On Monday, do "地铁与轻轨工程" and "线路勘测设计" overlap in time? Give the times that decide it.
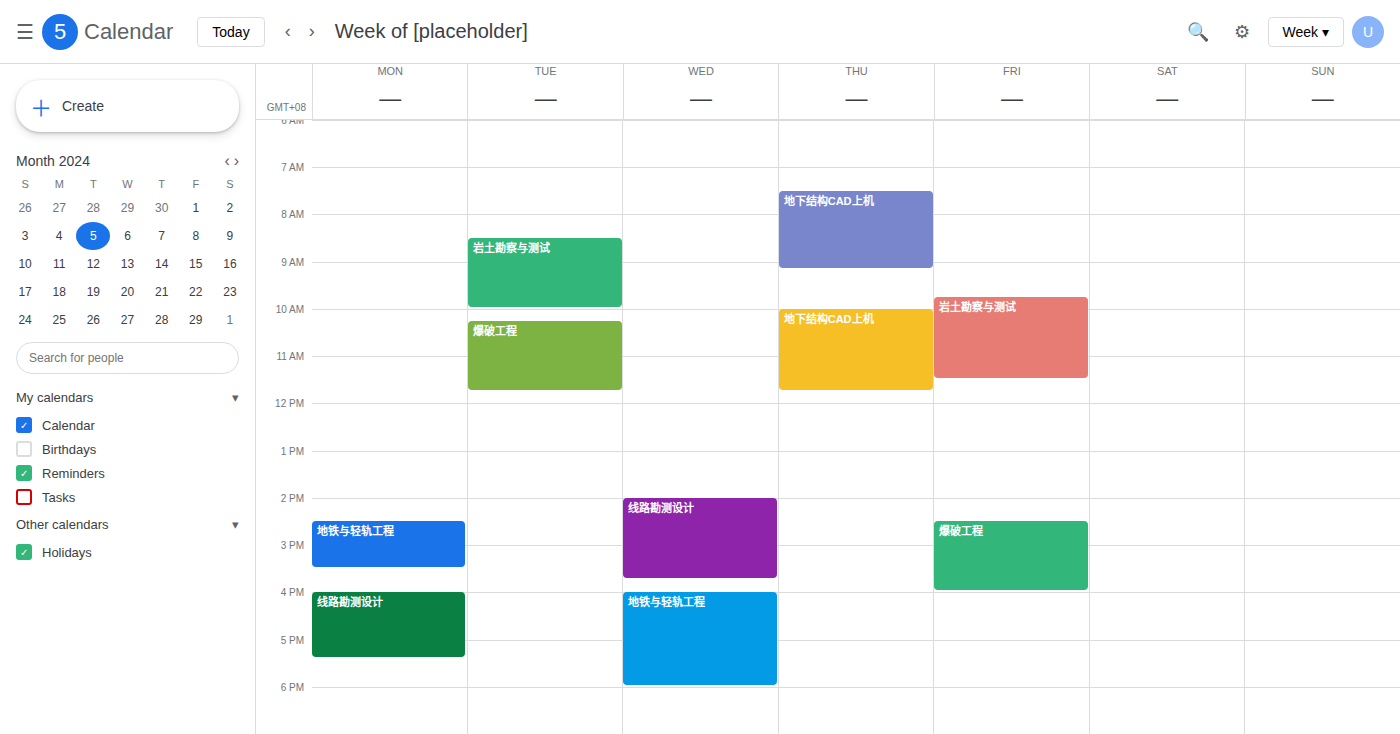
"地铁与轻轨工程" ends at 3:30 PM and "线路勘测设计" starts at 4:00 PM -- no overlap.